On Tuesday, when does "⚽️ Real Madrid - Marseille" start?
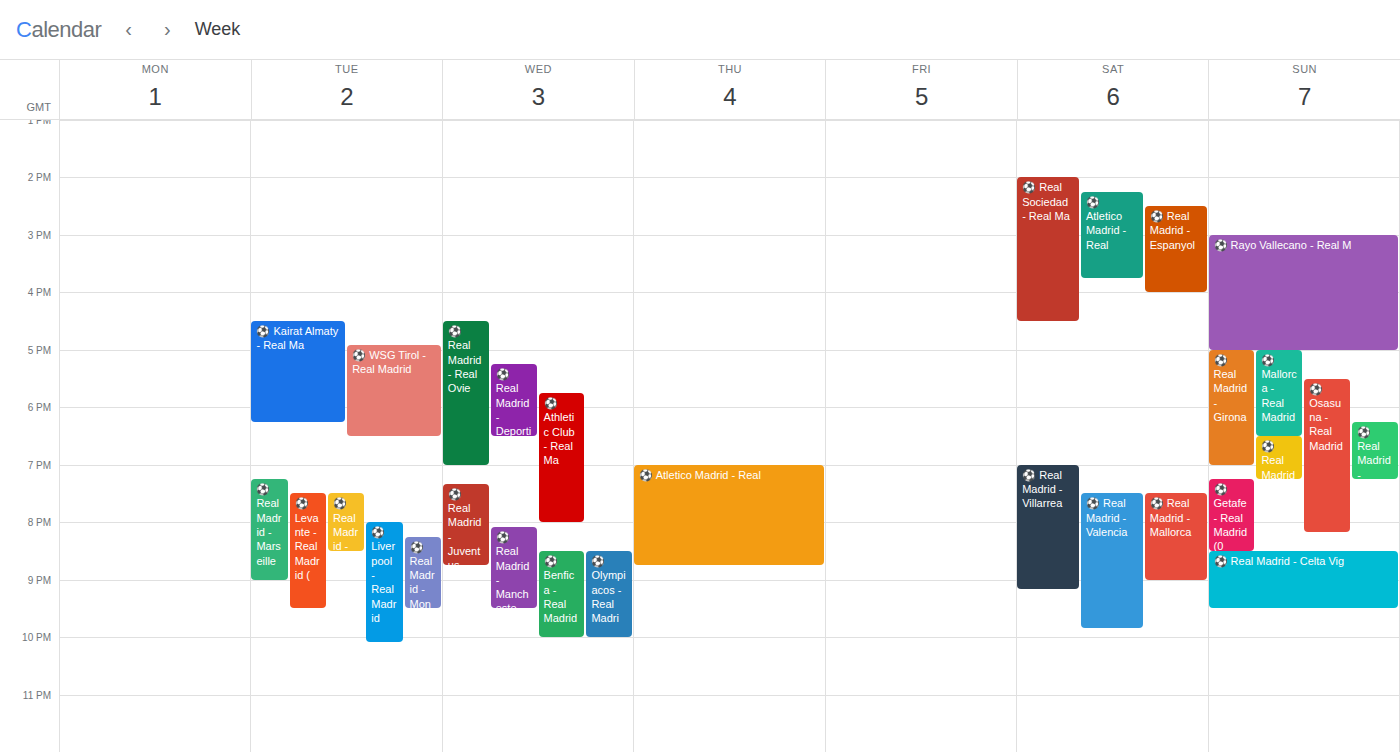
19:15